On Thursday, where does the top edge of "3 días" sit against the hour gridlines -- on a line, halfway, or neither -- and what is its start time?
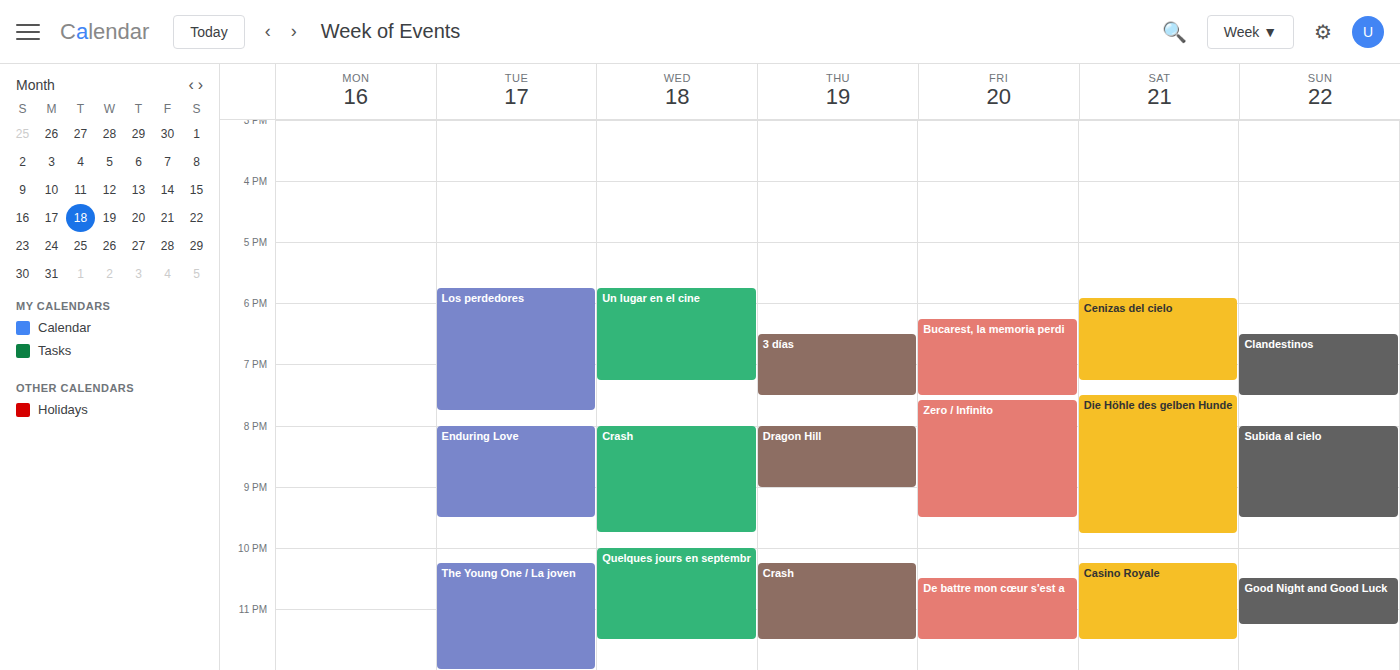
6:30 PM -- halfway between the 6 PM and 7 PM lines.